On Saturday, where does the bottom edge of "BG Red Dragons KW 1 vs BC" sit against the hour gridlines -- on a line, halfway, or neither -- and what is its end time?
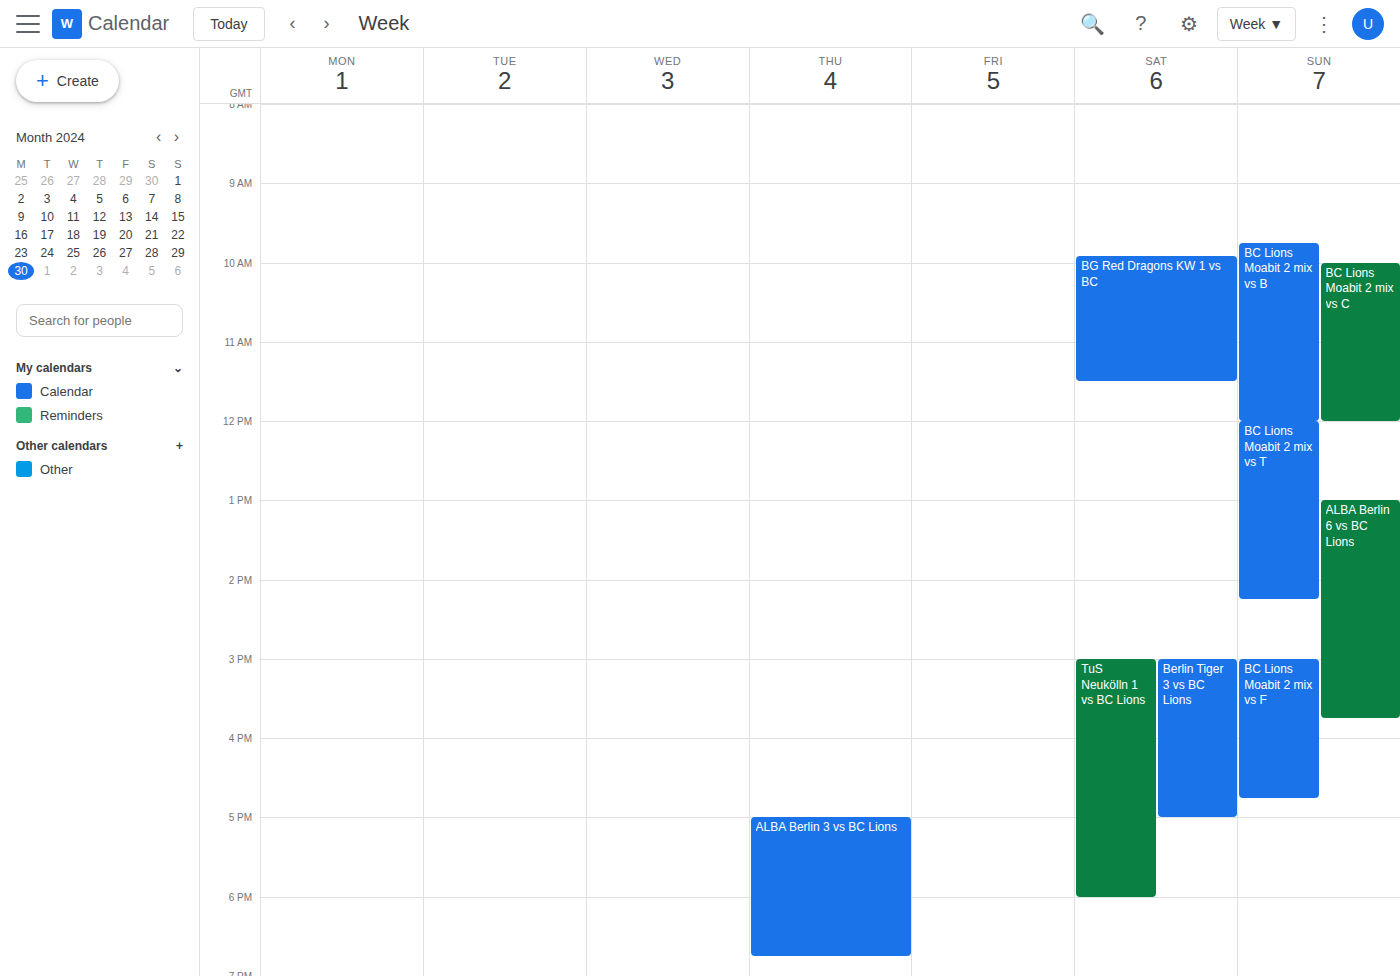
11:30 AM -- halfway between the 11 AM and 12 PM lines.